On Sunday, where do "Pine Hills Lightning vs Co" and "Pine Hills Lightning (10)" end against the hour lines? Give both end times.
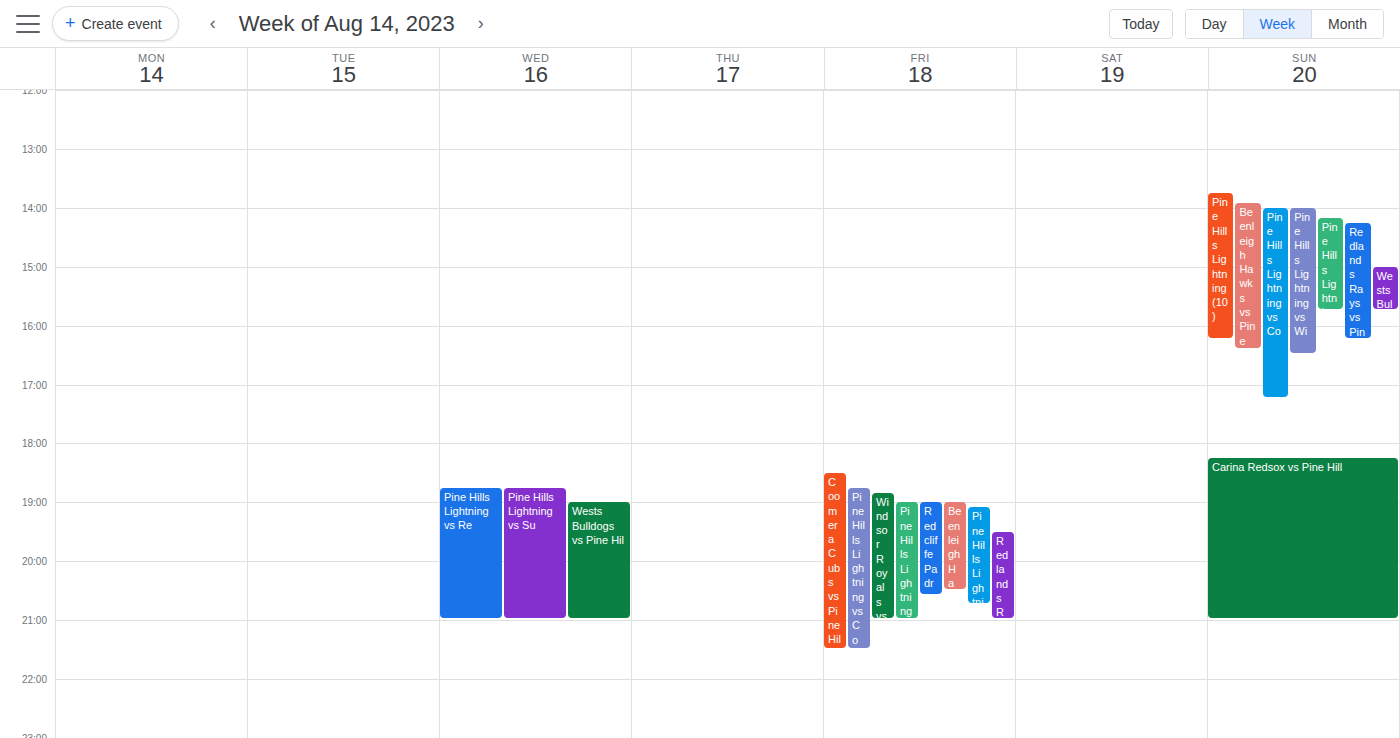
"Pine Hills Lightning vs Co": 5:15 PM, neither: a quarter of the way from the 5 PM line to the 6 PM line. "Pine Hills Lightning (10)": 4:15 PM, neither: a quarter of the way from the 4 PM line to the 5 PM line.